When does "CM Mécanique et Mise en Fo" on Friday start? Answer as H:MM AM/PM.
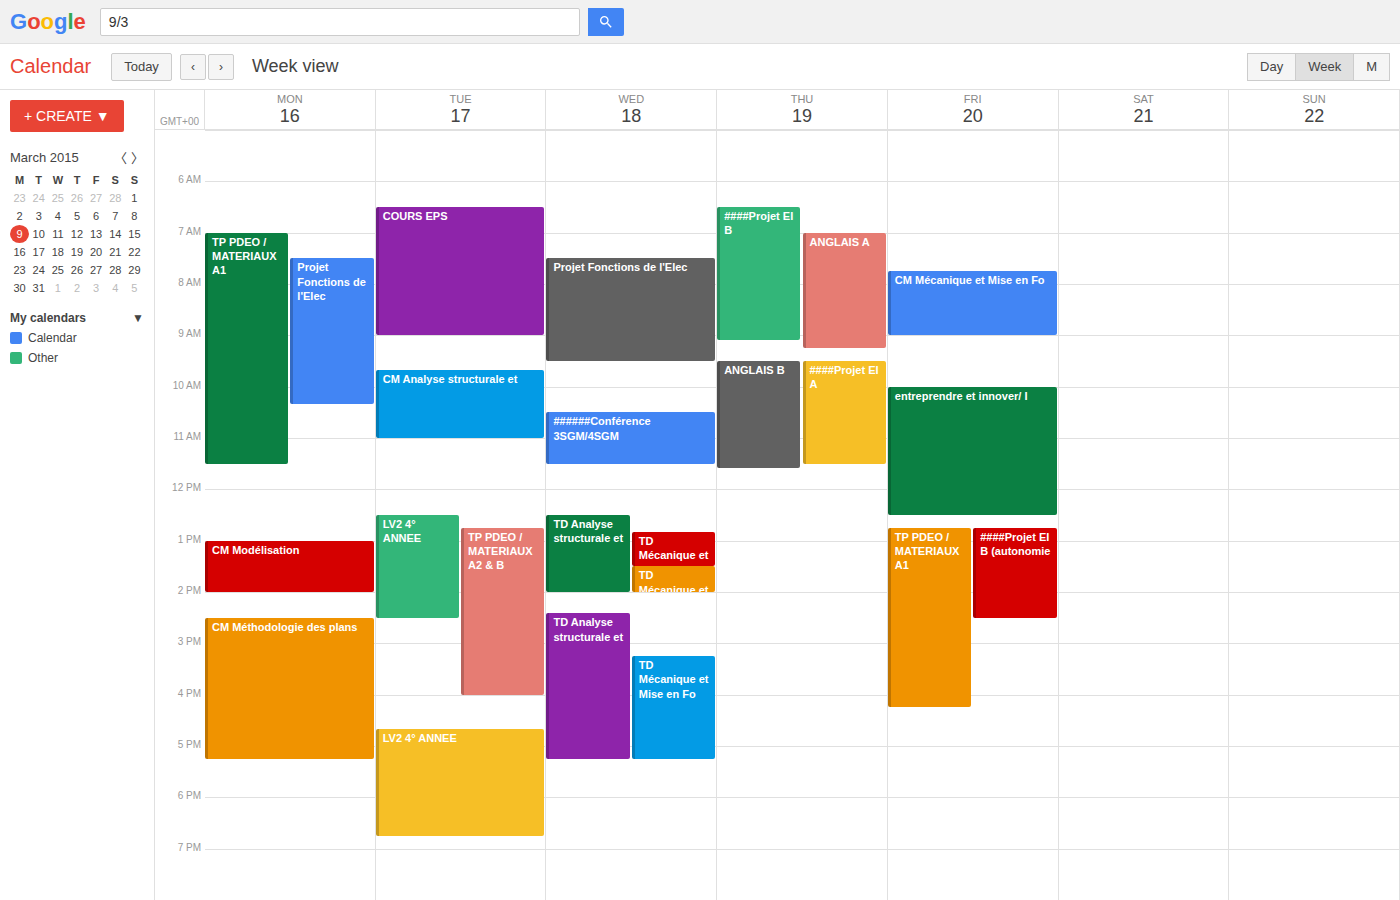
7:45 AM